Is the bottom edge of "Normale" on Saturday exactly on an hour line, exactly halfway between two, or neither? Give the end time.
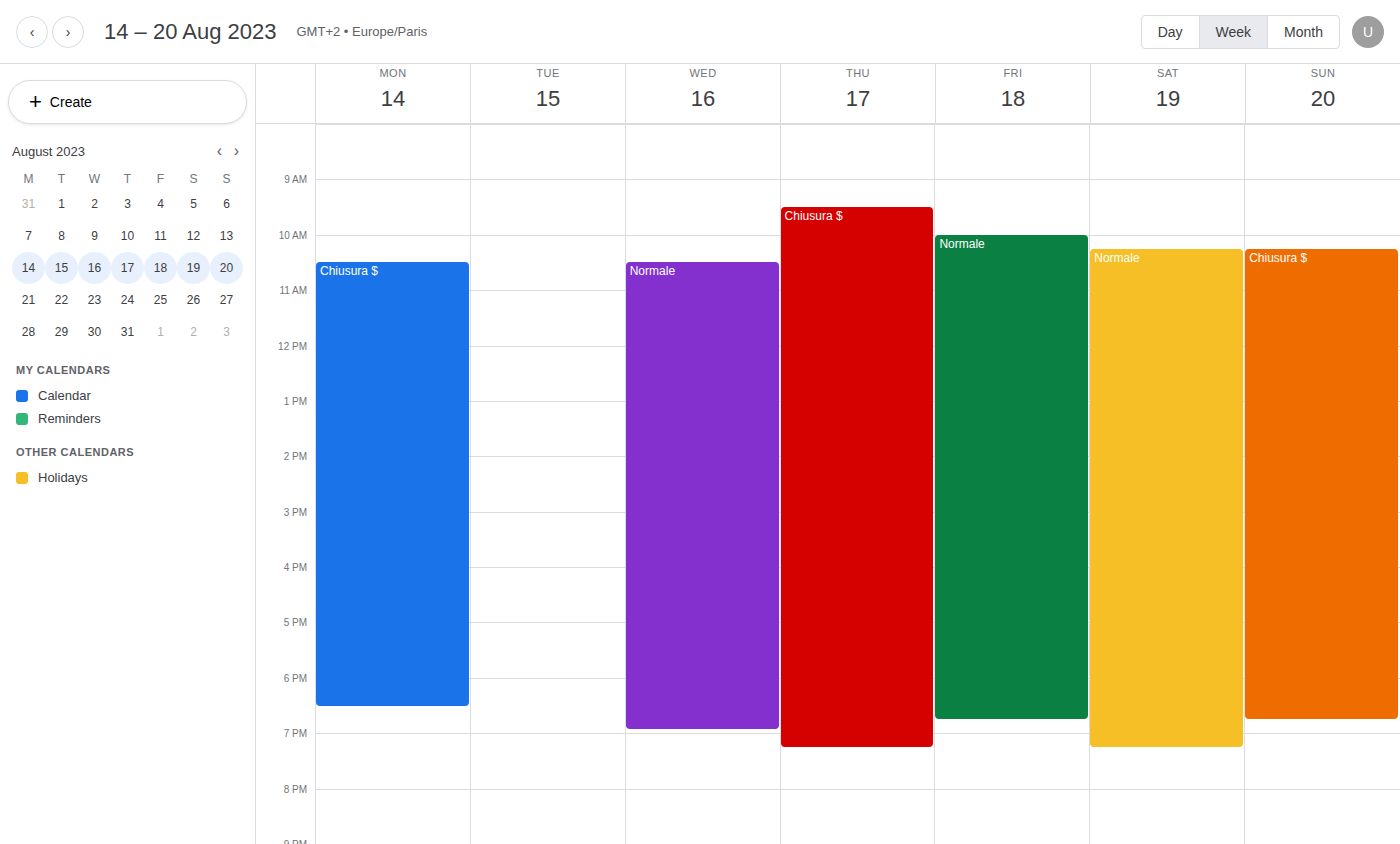
7:15 PM -- neither: a quarter of the way from the 7 PM line to the 8 PM line.